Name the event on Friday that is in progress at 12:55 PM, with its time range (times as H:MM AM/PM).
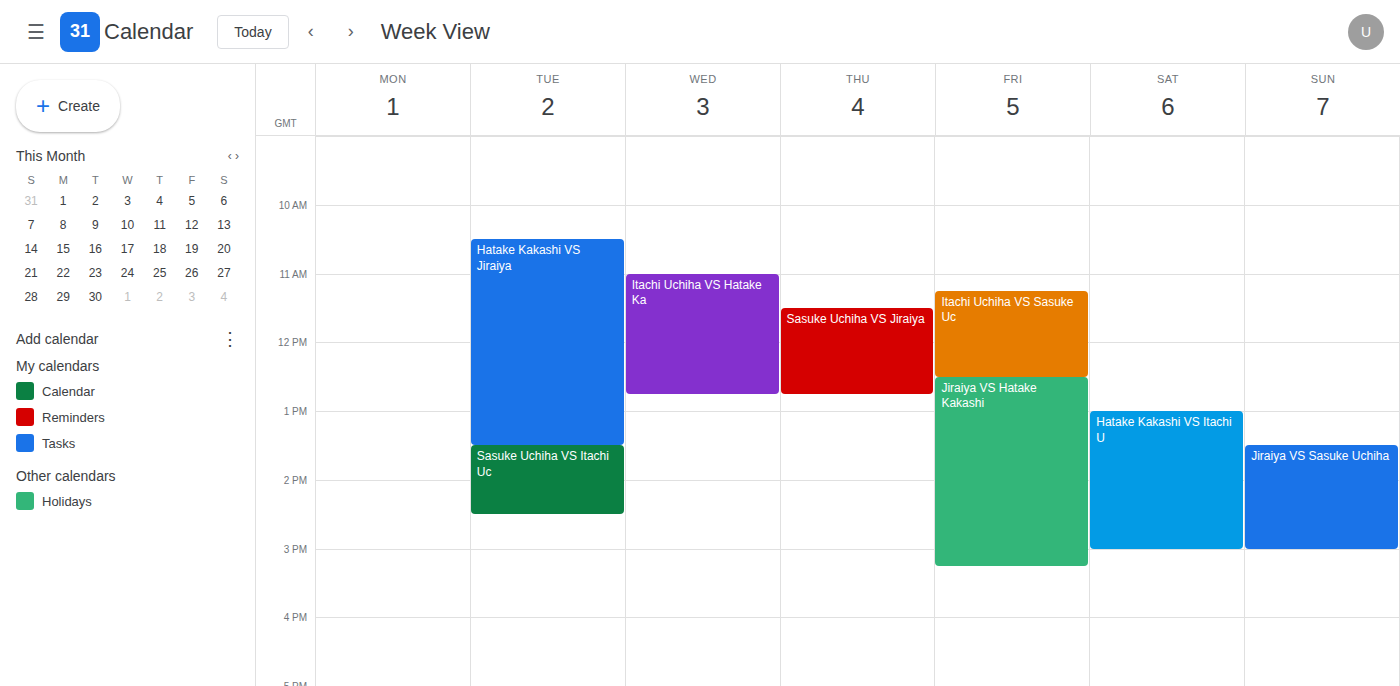
"Jiraiya VS Hatake Kakashi", 12:30 PM to 3:15 PM